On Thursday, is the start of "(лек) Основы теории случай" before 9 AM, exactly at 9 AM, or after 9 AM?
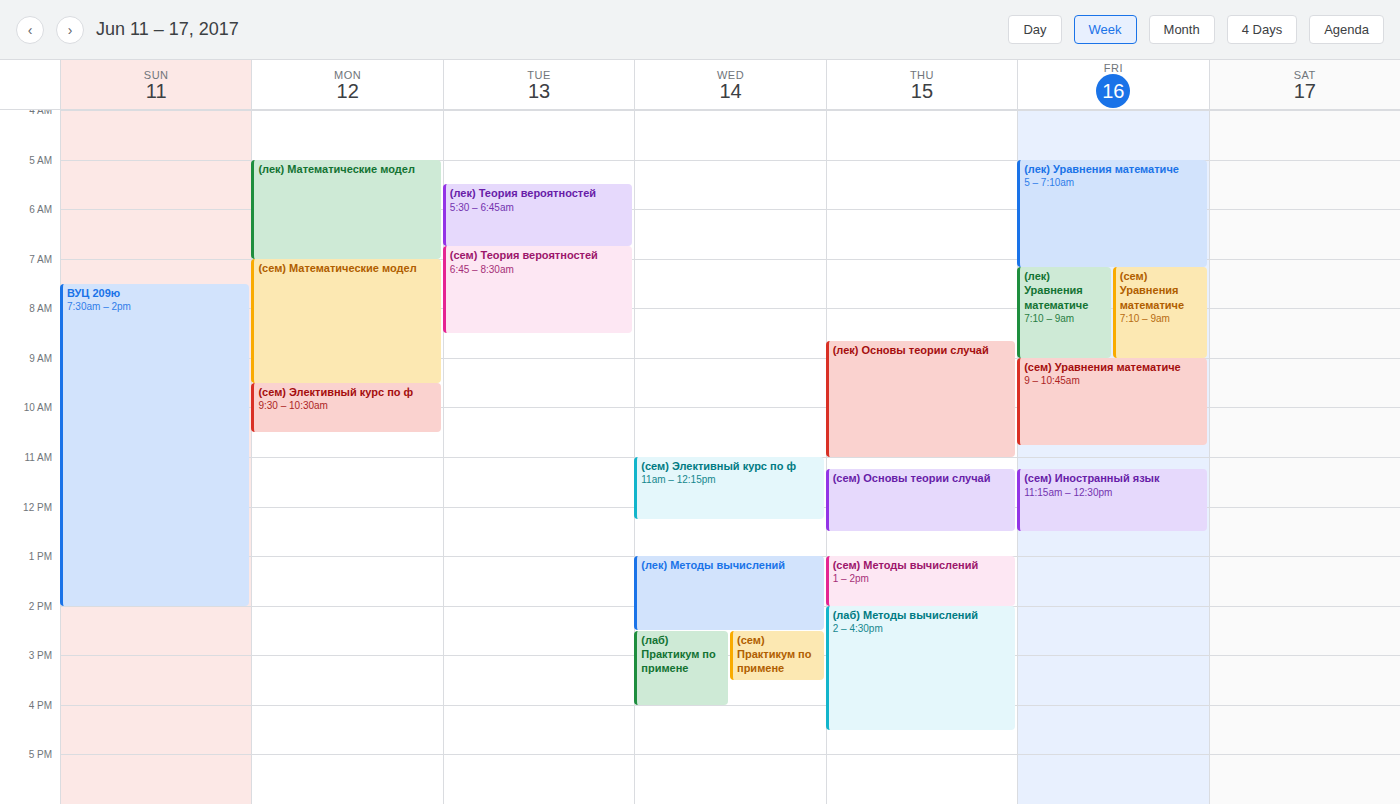
8:40 AM -- before 9 AM, 20 minutes above the 9 AM line.